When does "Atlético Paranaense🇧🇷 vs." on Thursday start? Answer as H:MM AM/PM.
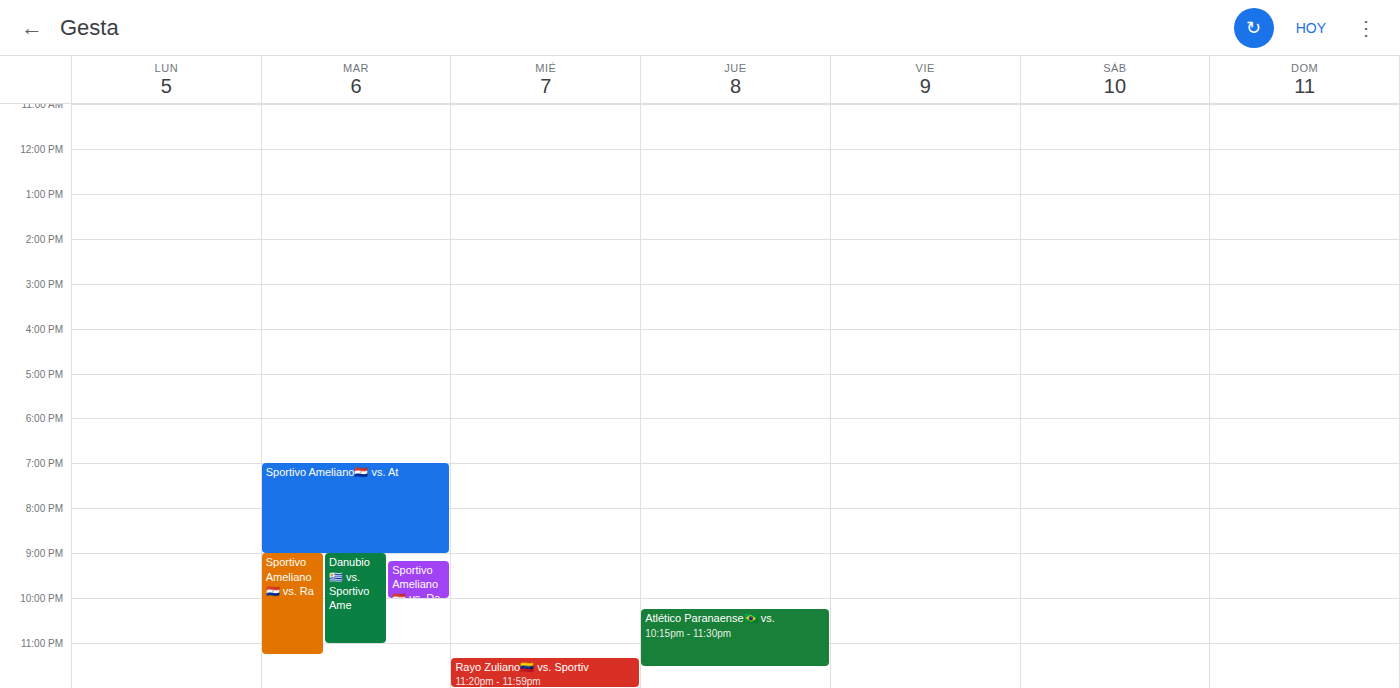
10:15 PM